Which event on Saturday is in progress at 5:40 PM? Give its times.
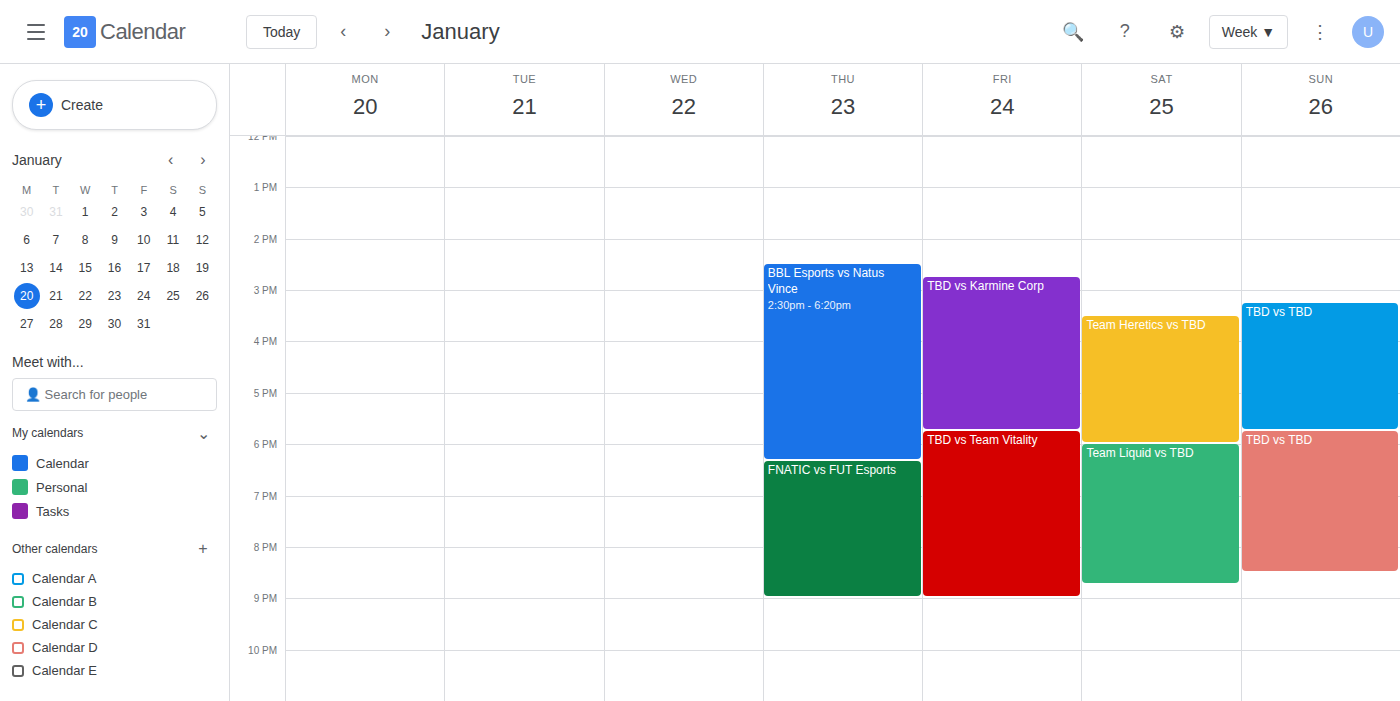
"Team Heretics vs TBD", 3:30 PM to 6:00 PM